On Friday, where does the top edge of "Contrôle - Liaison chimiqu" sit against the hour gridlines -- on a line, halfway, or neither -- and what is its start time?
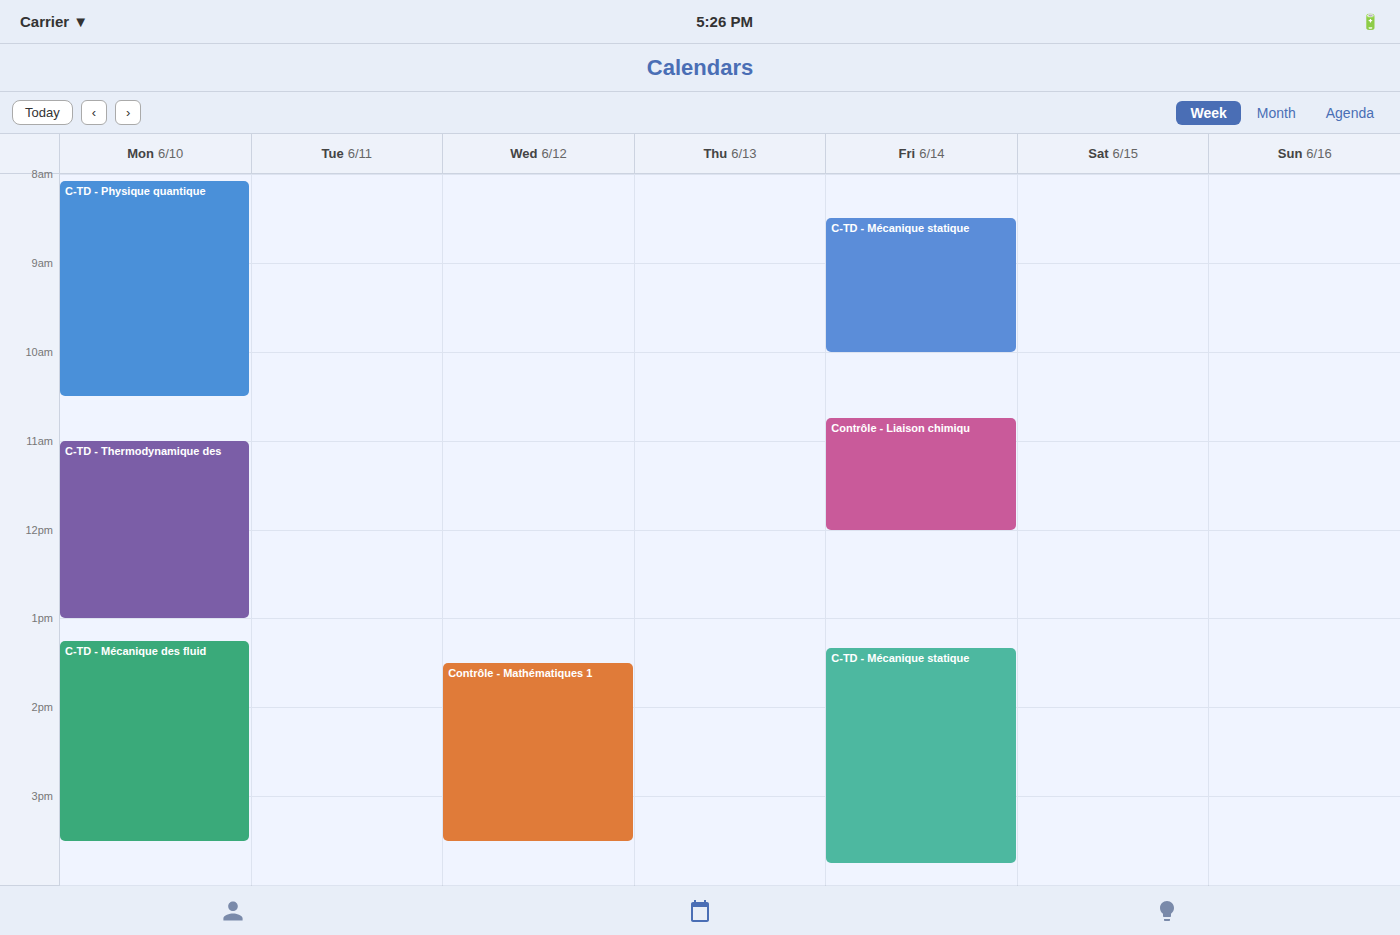
10:45 AM -- neither: three quarters of the way from the 10 AM line to the 11 AM line.